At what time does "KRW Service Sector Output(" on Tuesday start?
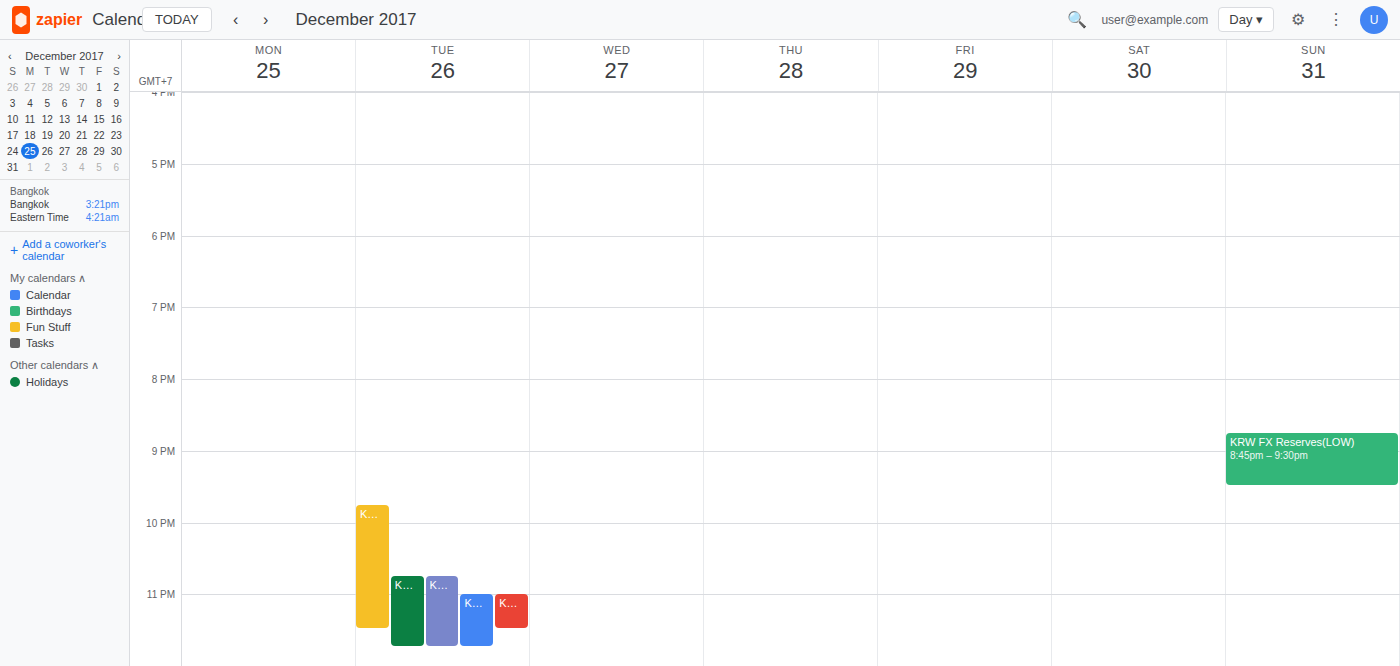
10:45 PM